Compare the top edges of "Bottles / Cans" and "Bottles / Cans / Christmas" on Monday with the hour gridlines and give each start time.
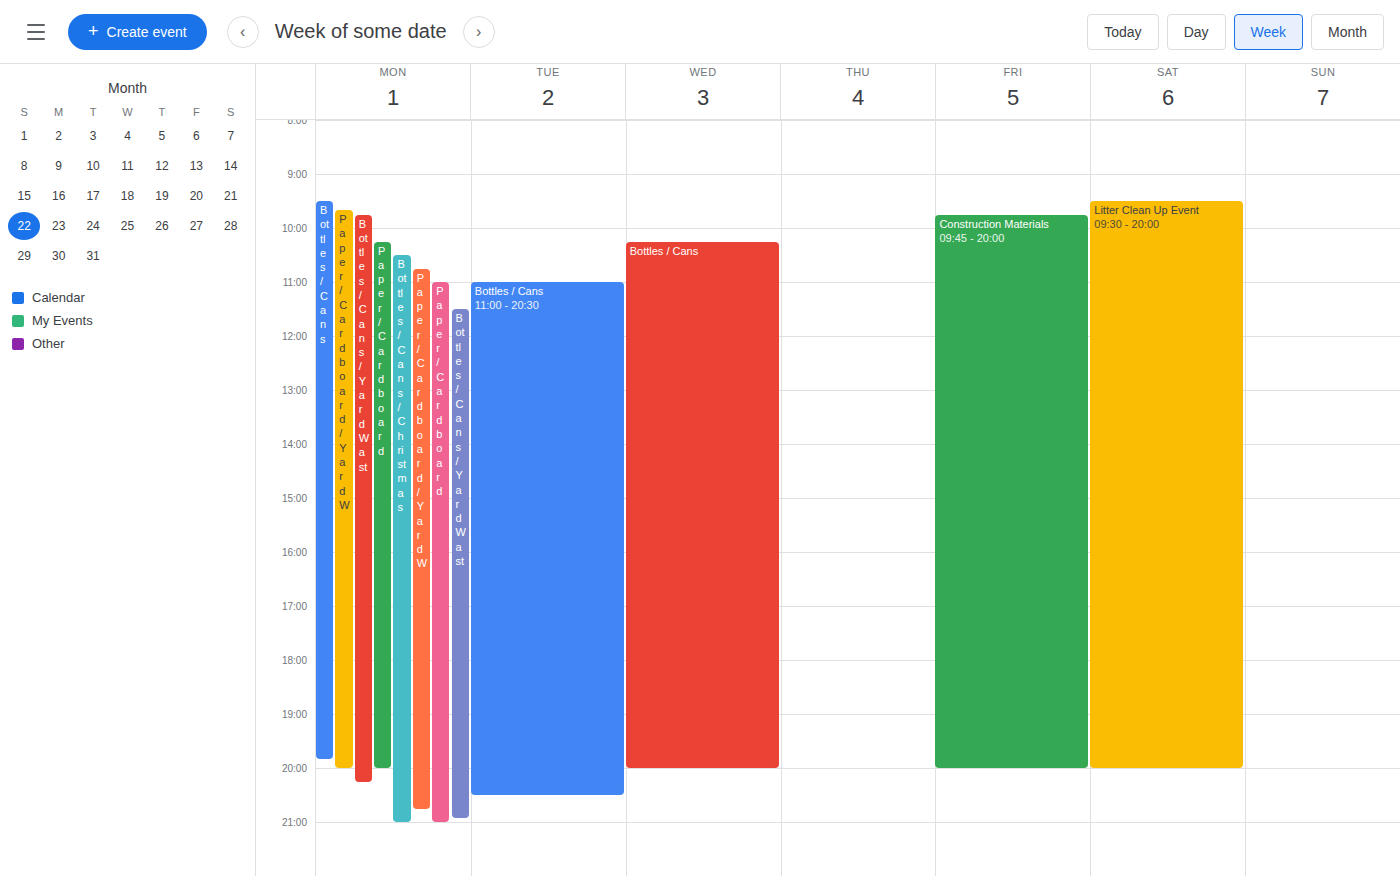
"Bottles / Cans": 9:30 AM, halfway between the 9 AM and 10 AM lines. "Bottles / Cans / Christmas": 10:30 AM, halfway between the 10 AM and 11 AM lines.